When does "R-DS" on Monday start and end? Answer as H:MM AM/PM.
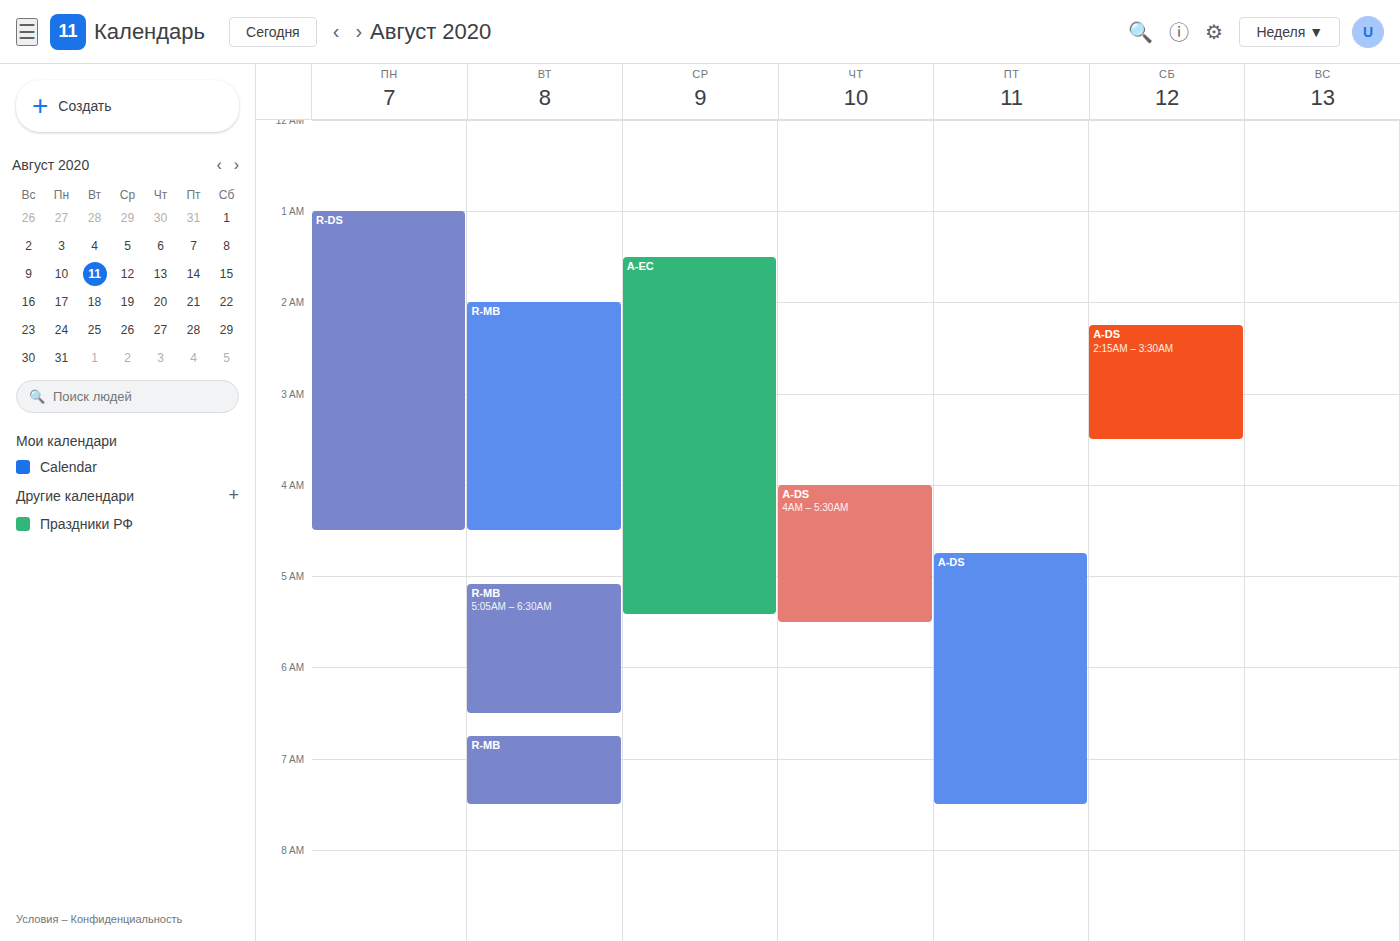
1:00 AM to 4:30 AM